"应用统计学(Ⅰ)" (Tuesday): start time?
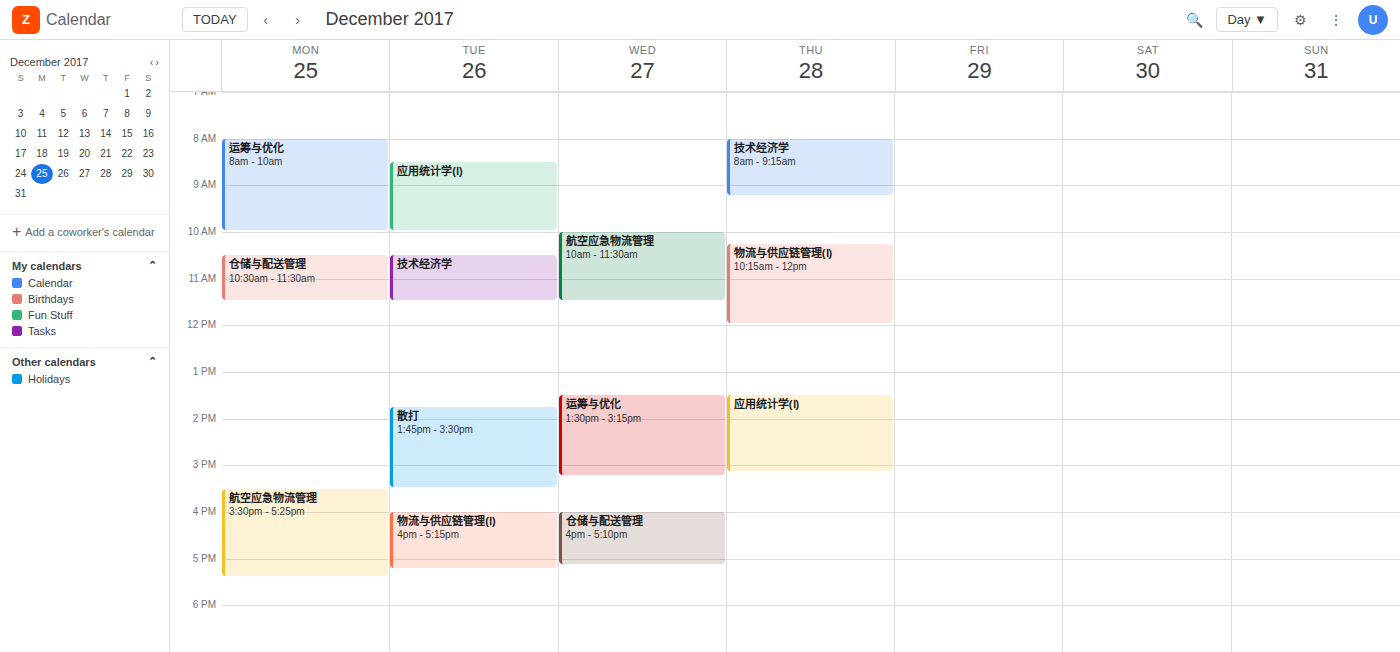
8:30 AM